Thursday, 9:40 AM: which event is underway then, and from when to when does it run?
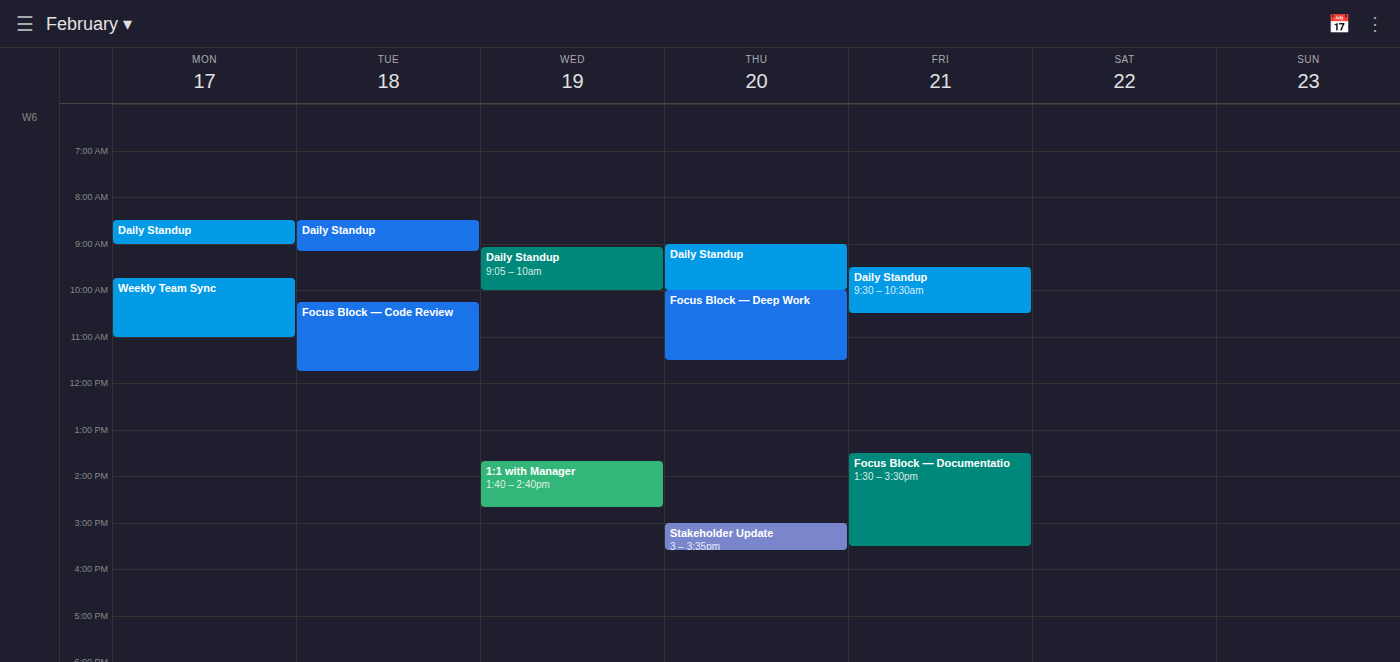
"Daily Standup", 9:00 AM to 10:00 AM